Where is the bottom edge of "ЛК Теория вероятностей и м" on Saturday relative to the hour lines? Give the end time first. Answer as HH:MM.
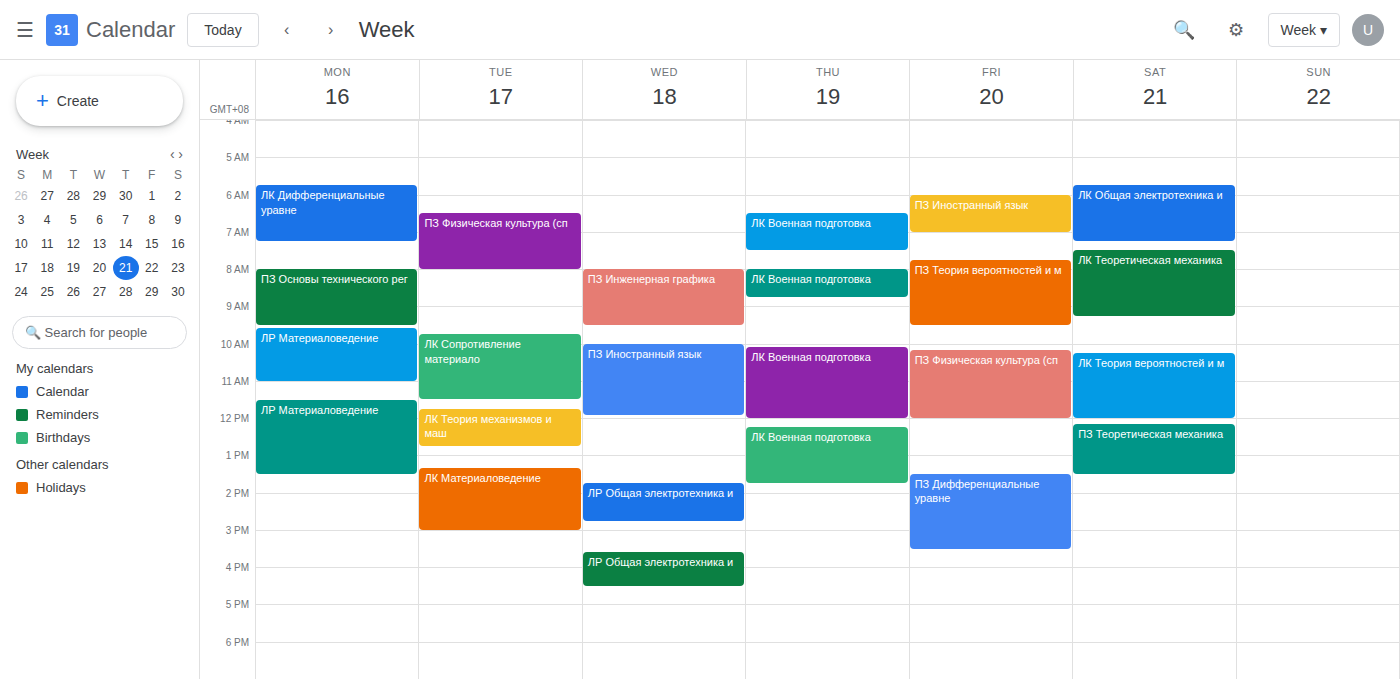
12:00 -- exactly on the 12:00 line.